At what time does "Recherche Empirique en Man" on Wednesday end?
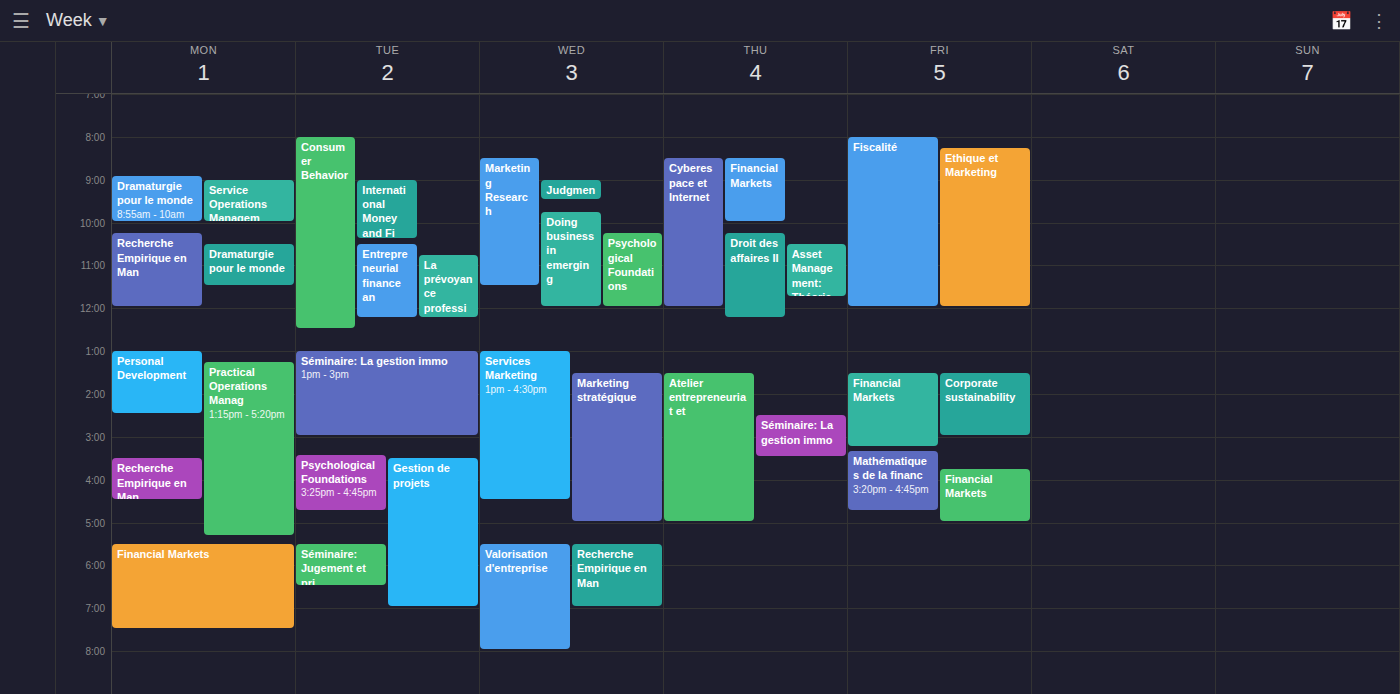
7:00 PM